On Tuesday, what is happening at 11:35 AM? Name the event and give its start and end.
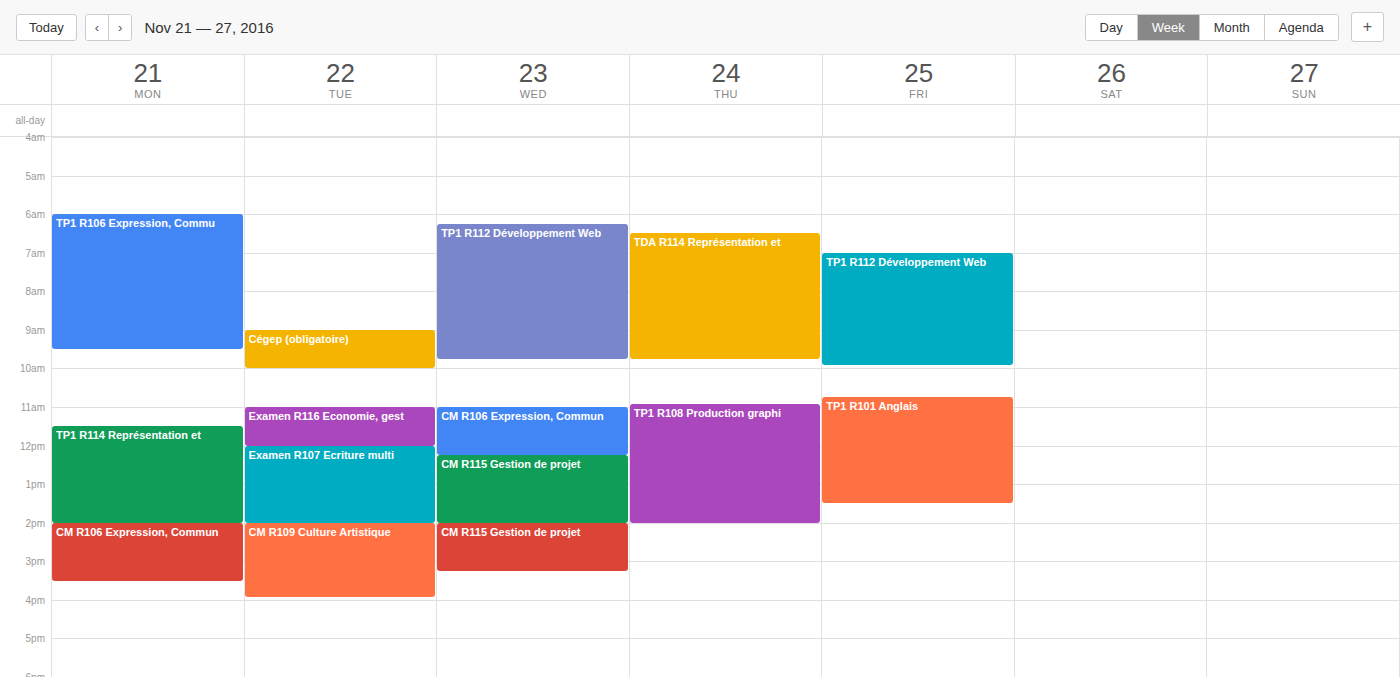
"Examen R116 Economie, gest", 11:00 AM to 12:00 PM